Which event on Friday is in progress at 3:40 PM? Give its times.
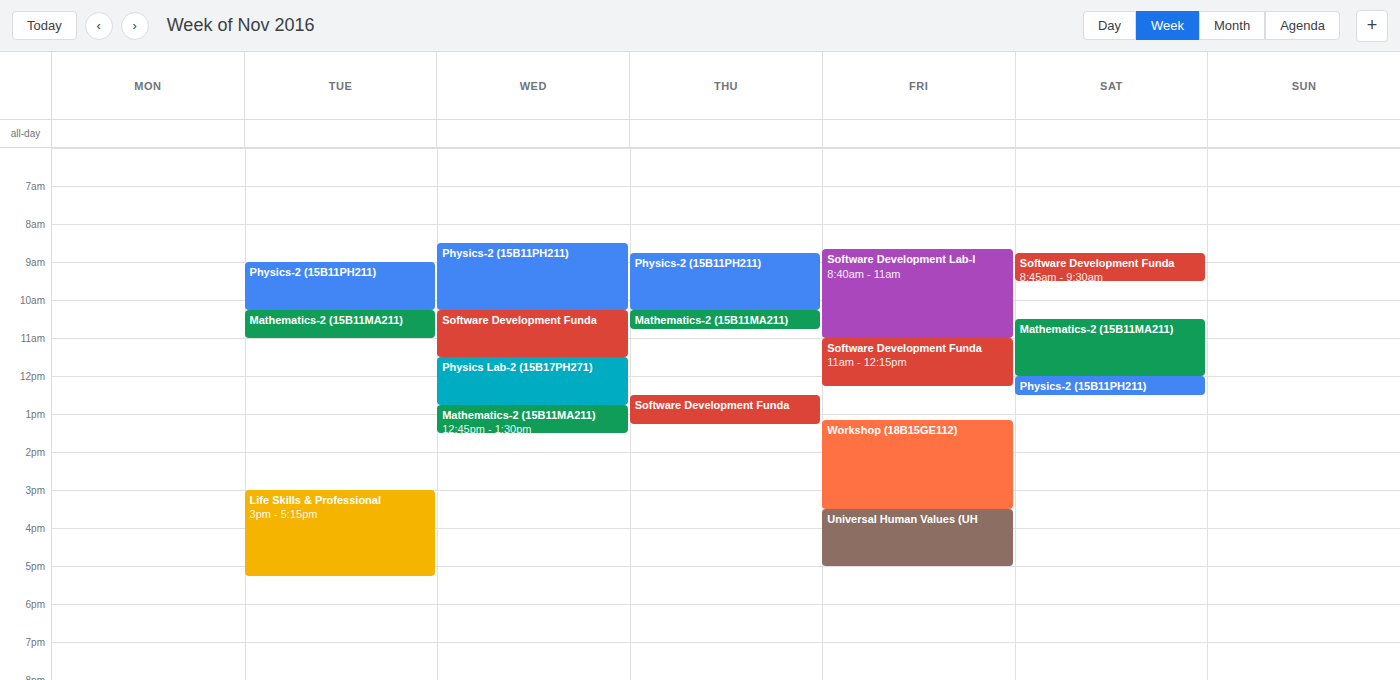
"Universal Human Values (UH", 3:30 PM to 5:00 PM